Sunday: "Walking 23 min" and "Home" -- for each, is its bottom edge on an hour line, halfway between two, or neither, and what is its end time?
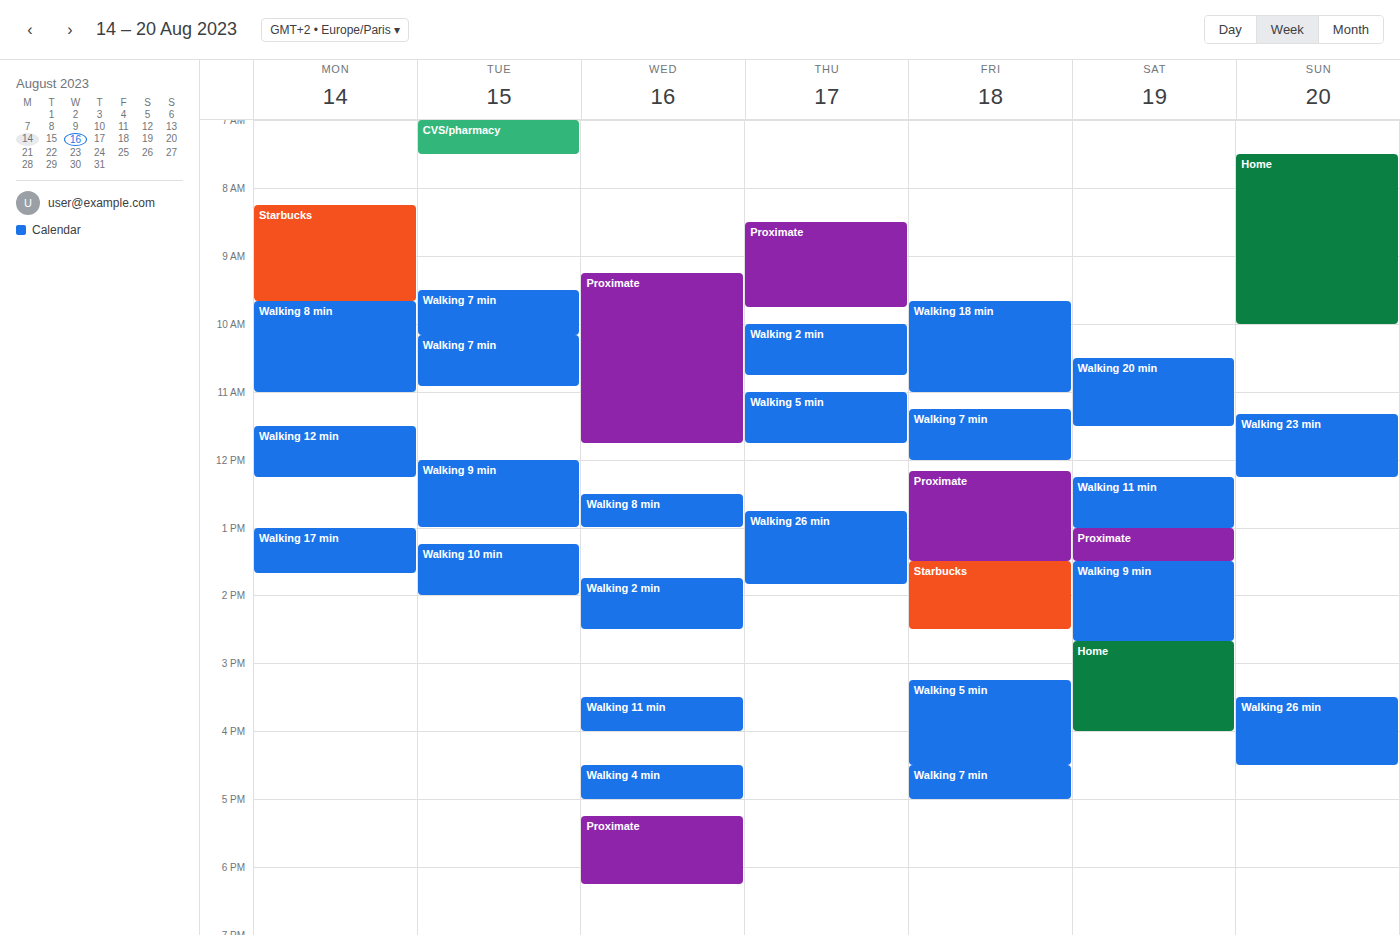
"Walking 23 min": 12:15 PM, neither: a quarter of the way from the 12 PM line to the 1 PM line. "Home": 10:00 AM, exactly on the 10 AM line.